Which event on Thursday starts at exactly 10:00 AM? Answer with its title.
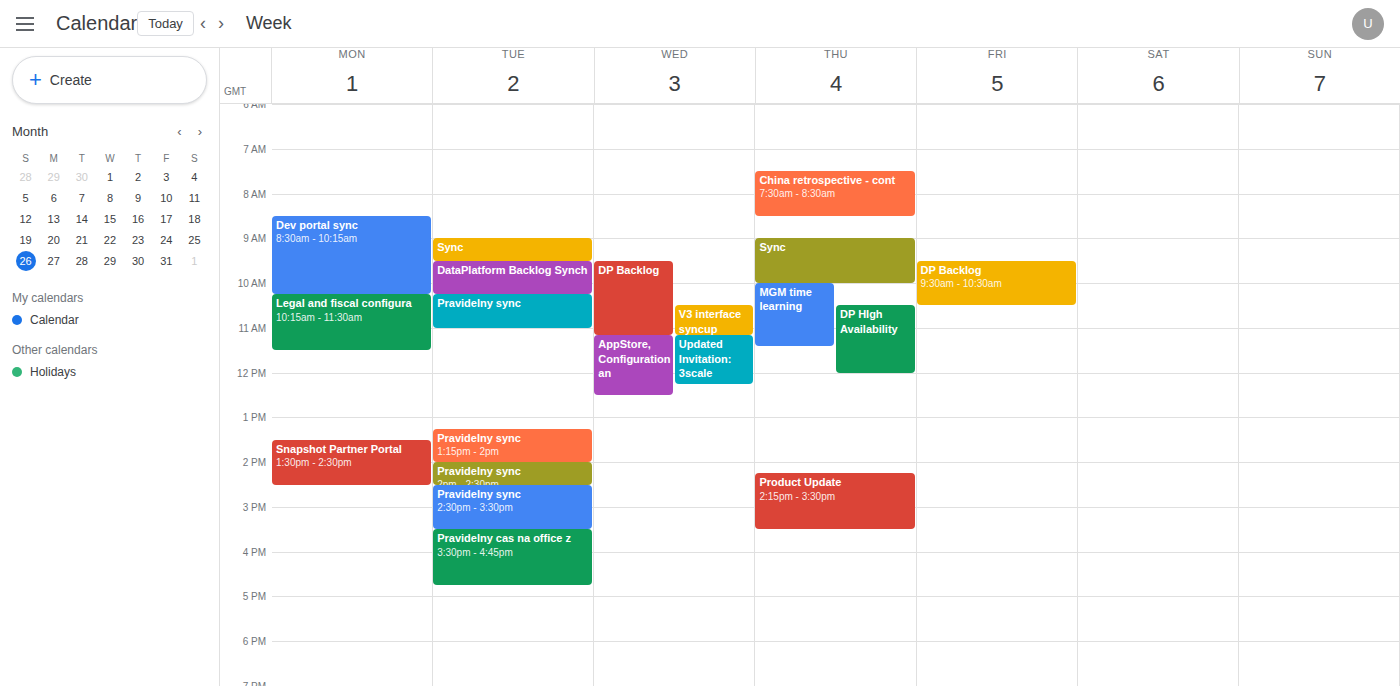
"MGM time learning"